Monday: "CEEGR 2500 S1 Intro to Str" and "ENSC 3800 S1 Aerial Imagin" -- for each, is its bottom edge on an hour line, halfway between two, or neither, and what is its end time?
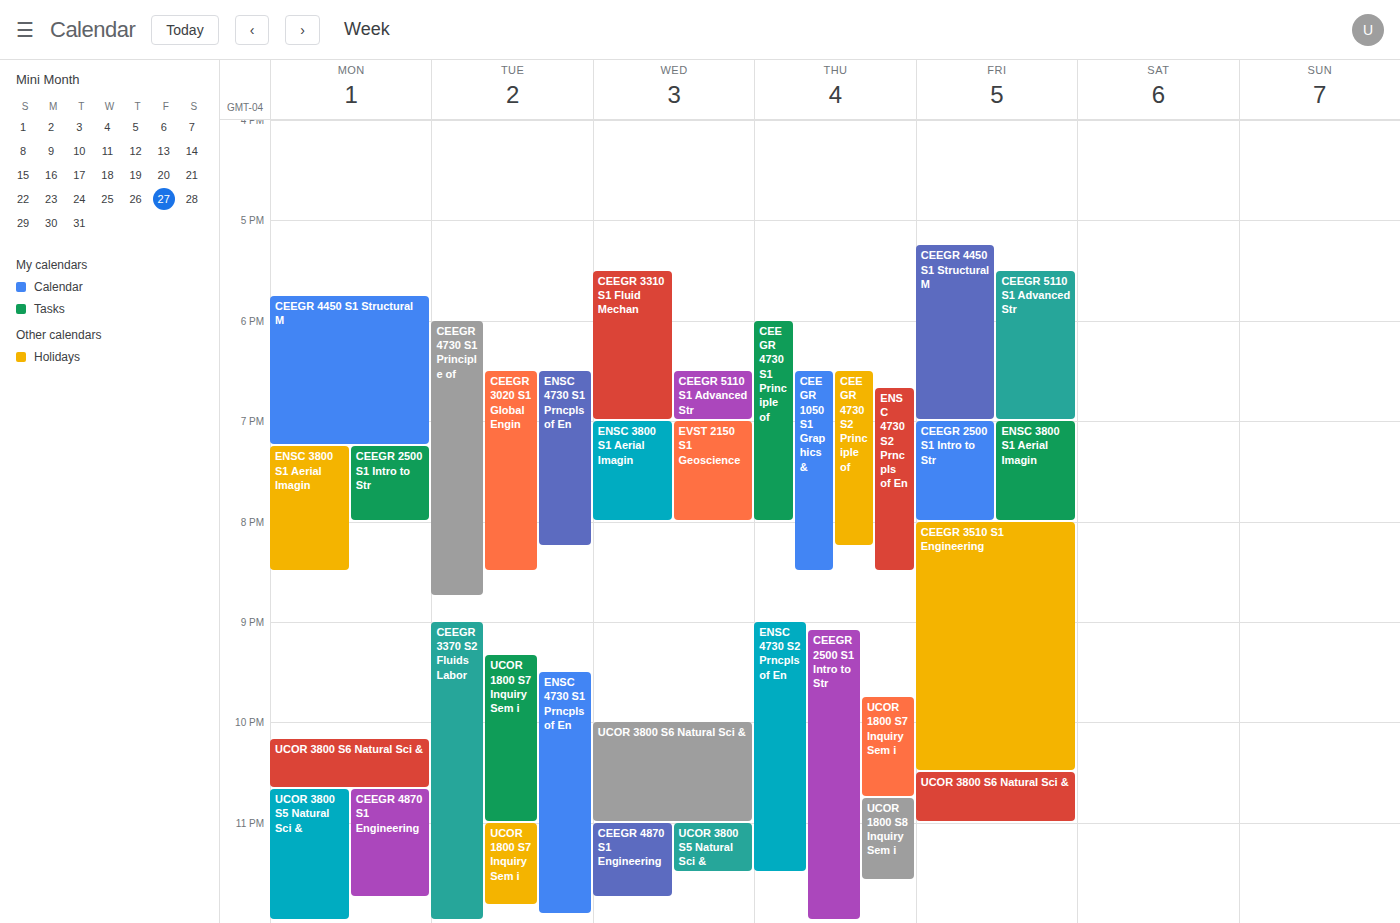
"CEEGR 2500 S1 Intro to Str": 8:00 PM, exactly on the 8 PM line. "ENSC 3800 S1 Aerial Imagin": 8:30 PM, halfway between the 8 PM and 9 PM lines.